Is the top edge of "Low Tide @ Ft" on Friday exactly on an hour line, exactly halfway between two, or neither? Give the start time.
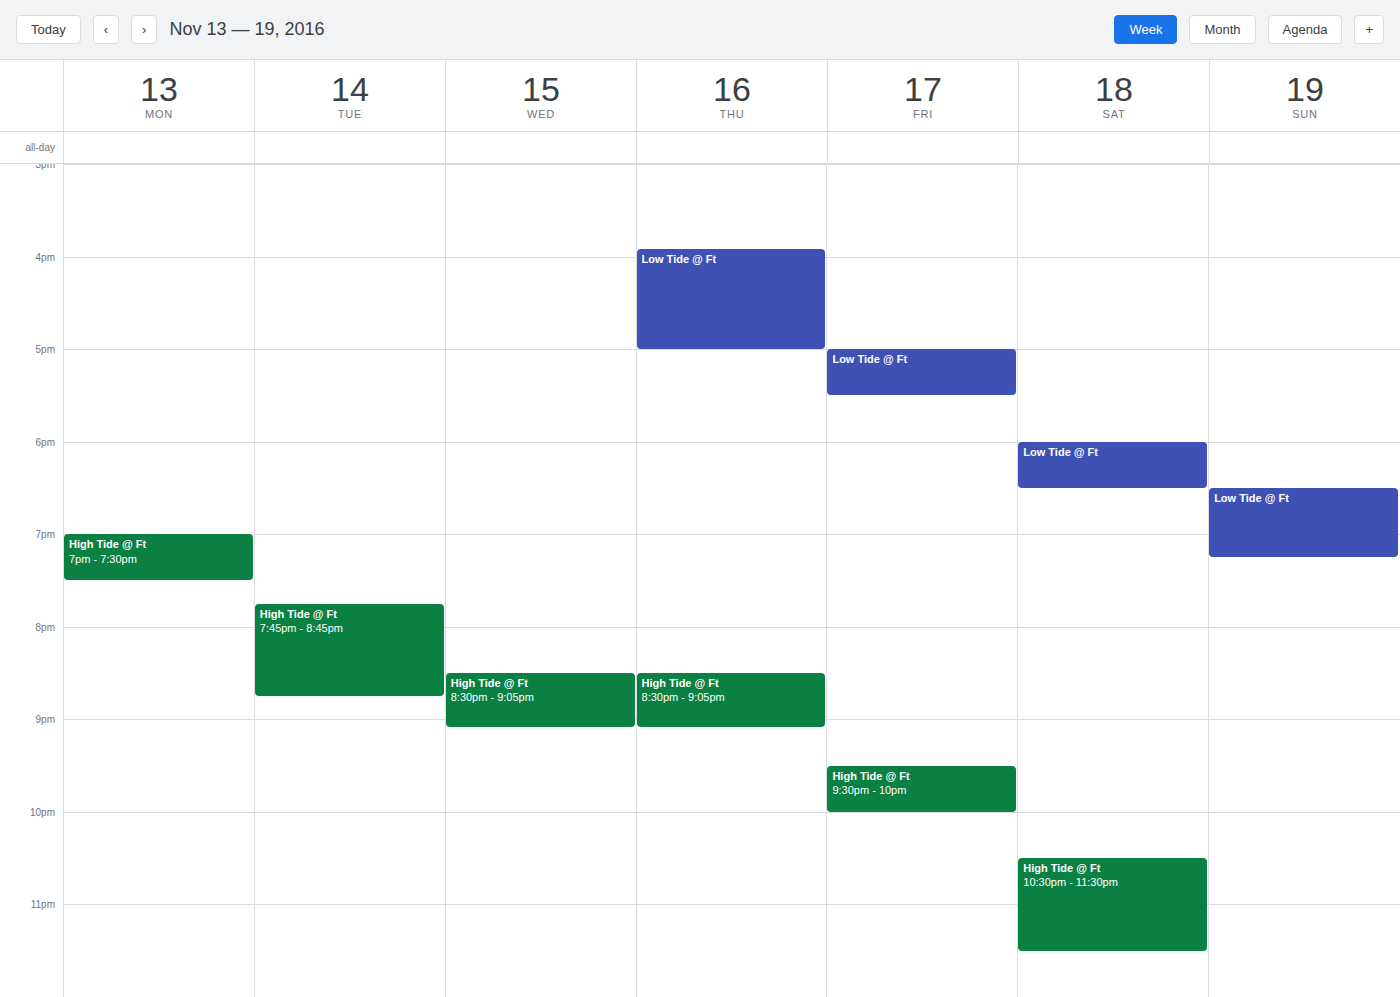
5:00 PM -- exactly on the 5 PM line.